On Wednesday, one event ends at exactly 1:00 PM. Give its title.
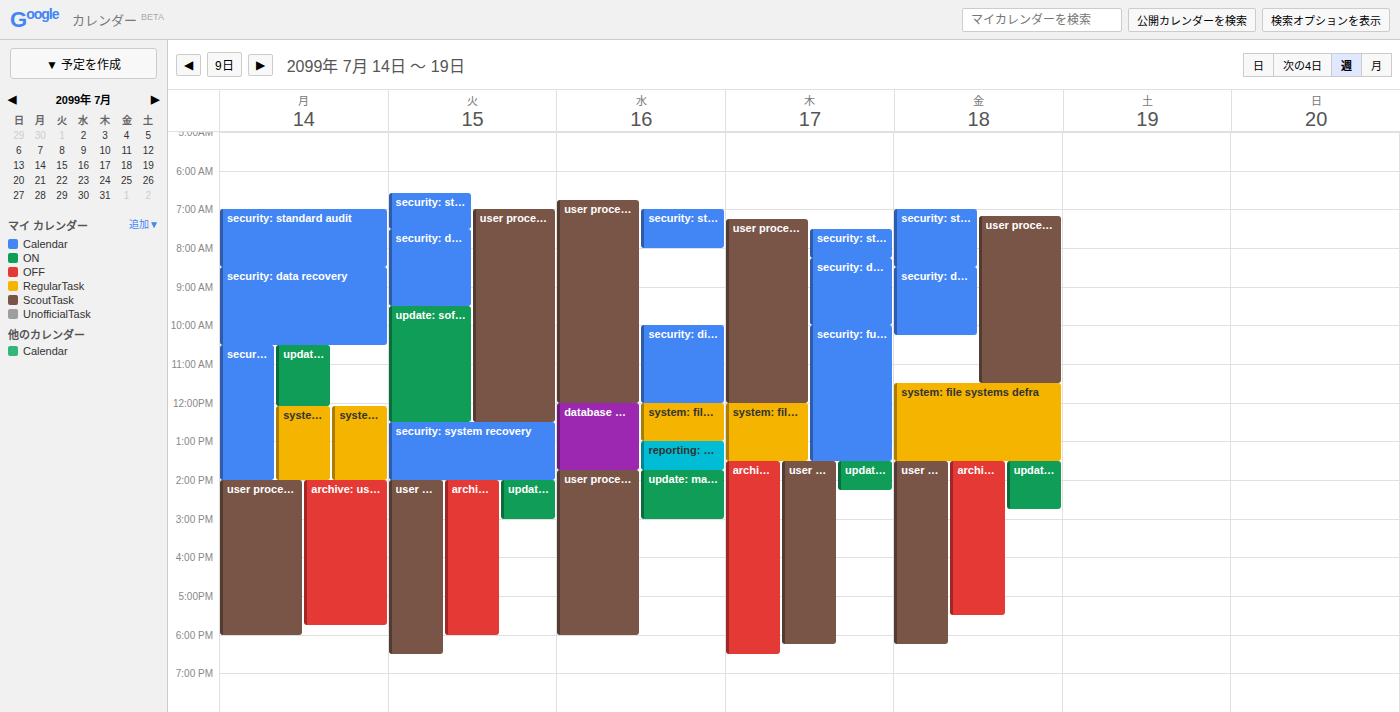
"system: file systems clean"